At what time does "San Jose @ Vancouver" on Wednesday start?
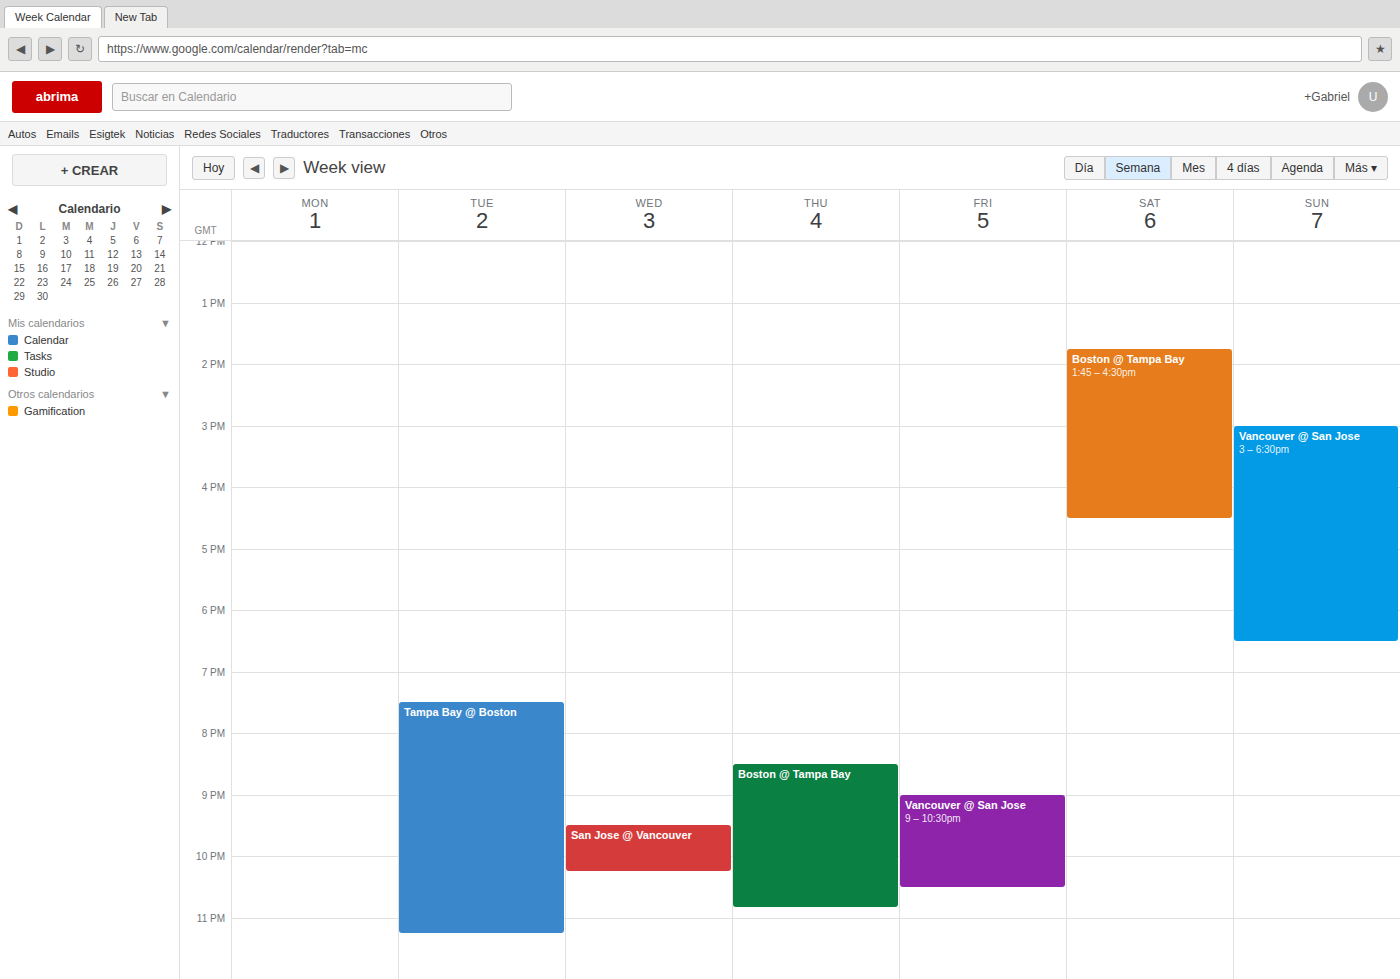
9:30 PM